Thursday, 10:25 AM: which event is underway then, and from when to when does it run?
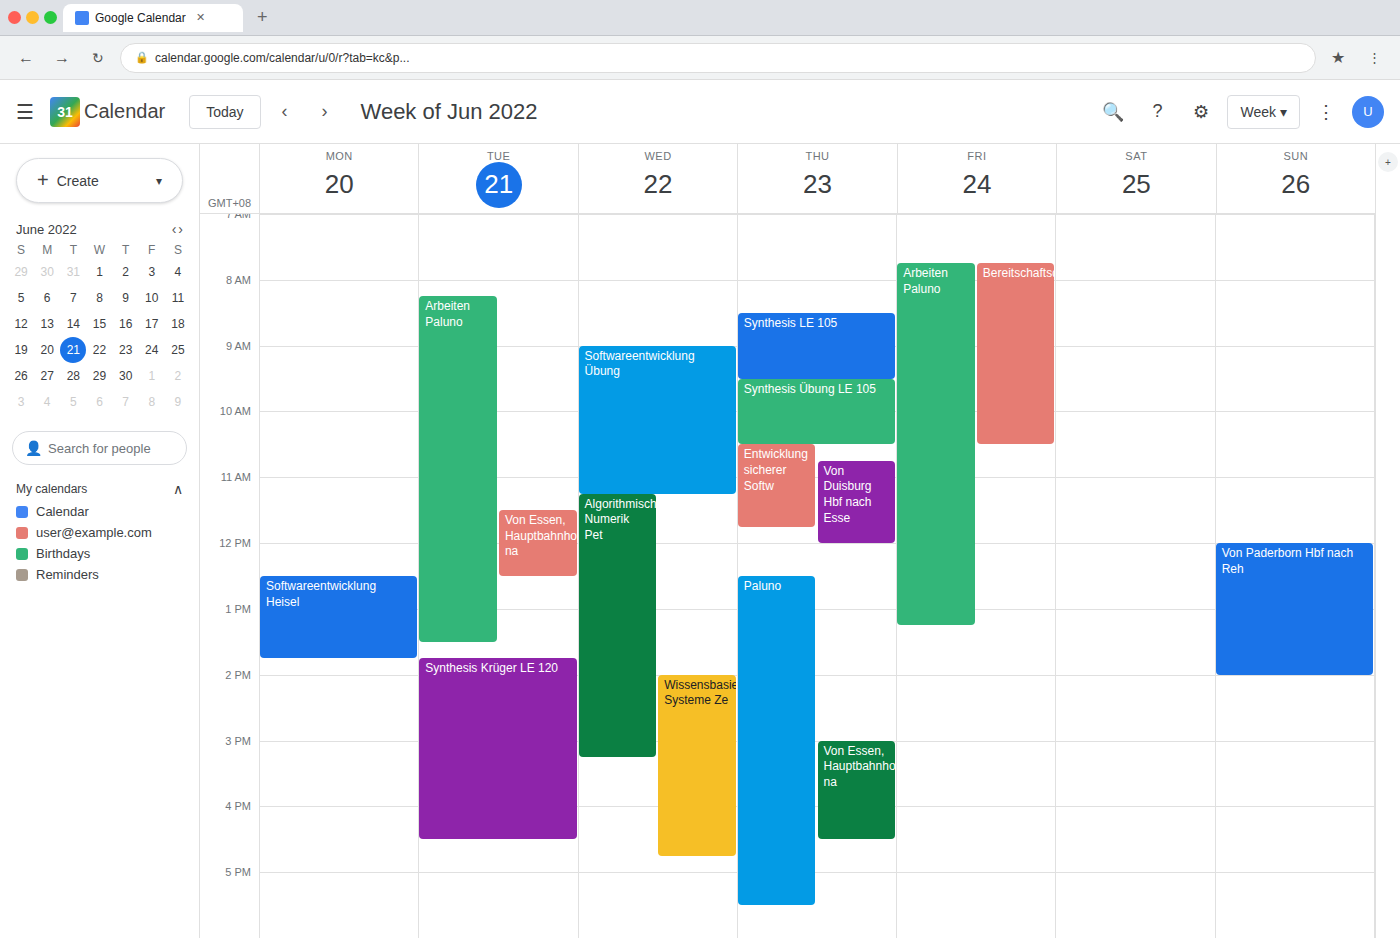
"Synthesis Übung LE 105", 9:30 AM to 10:30 AM